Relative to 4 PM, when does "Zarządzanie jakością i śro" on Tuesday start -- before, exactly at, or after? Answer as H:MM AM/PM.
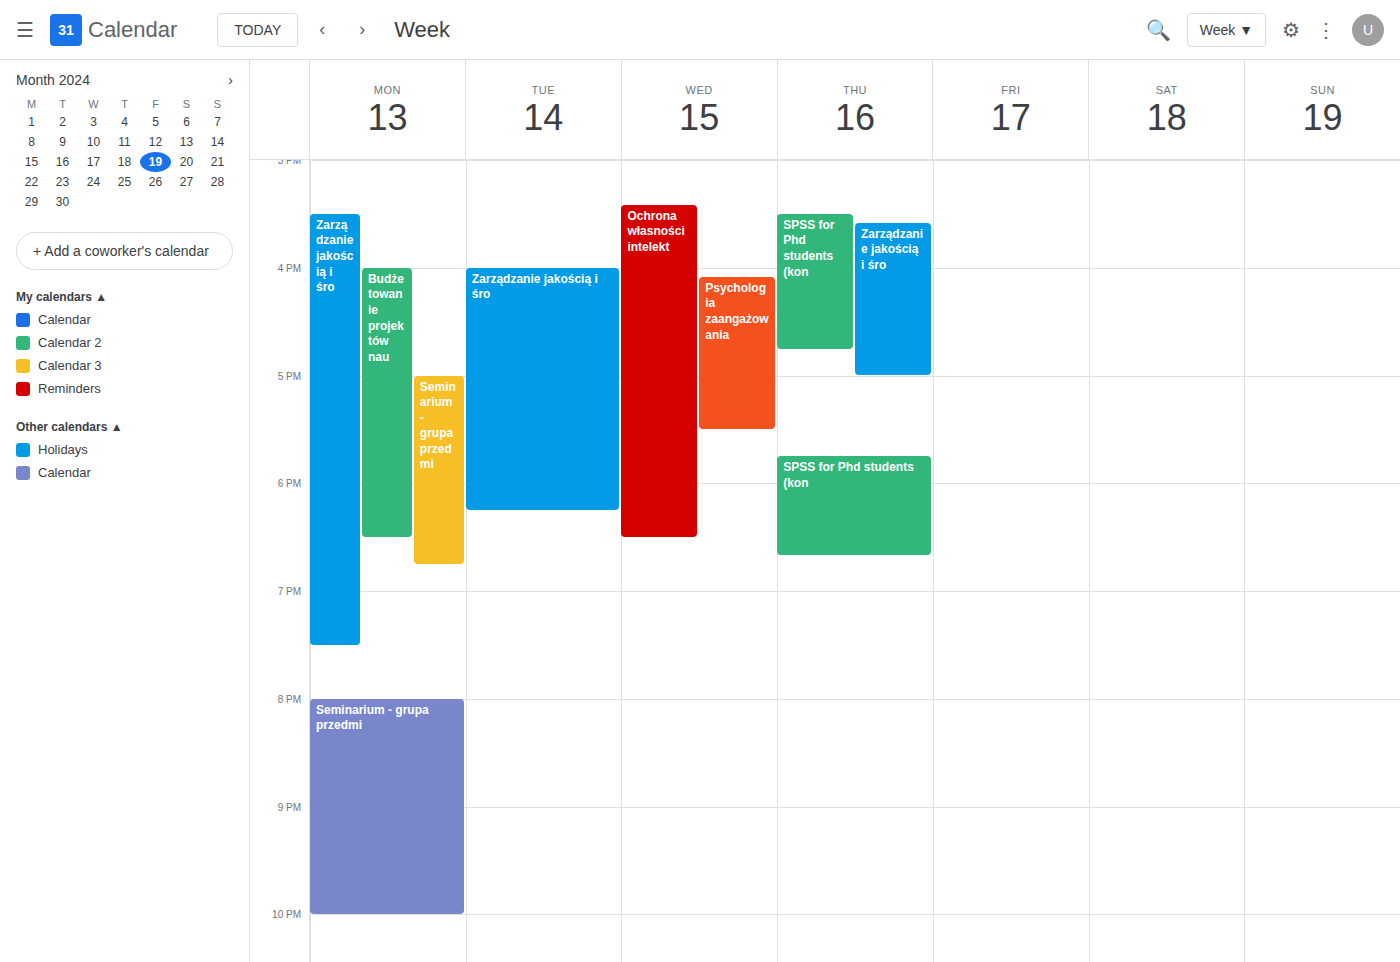
4:00 PM -- exactly at 4 PM, on the 4 PM line.